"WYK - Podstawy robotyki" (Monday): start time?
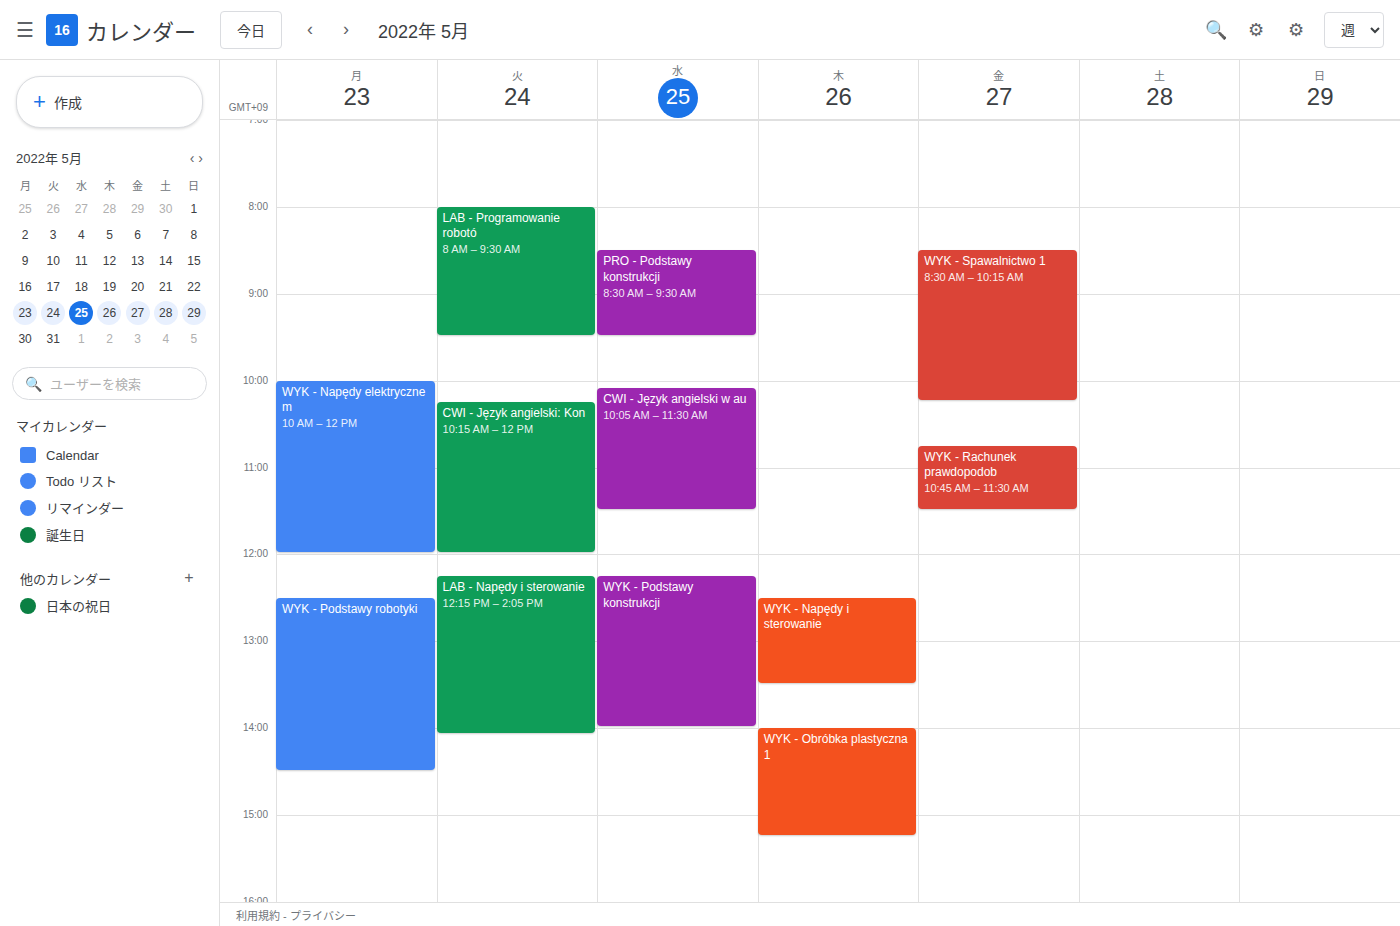
12:30 PM